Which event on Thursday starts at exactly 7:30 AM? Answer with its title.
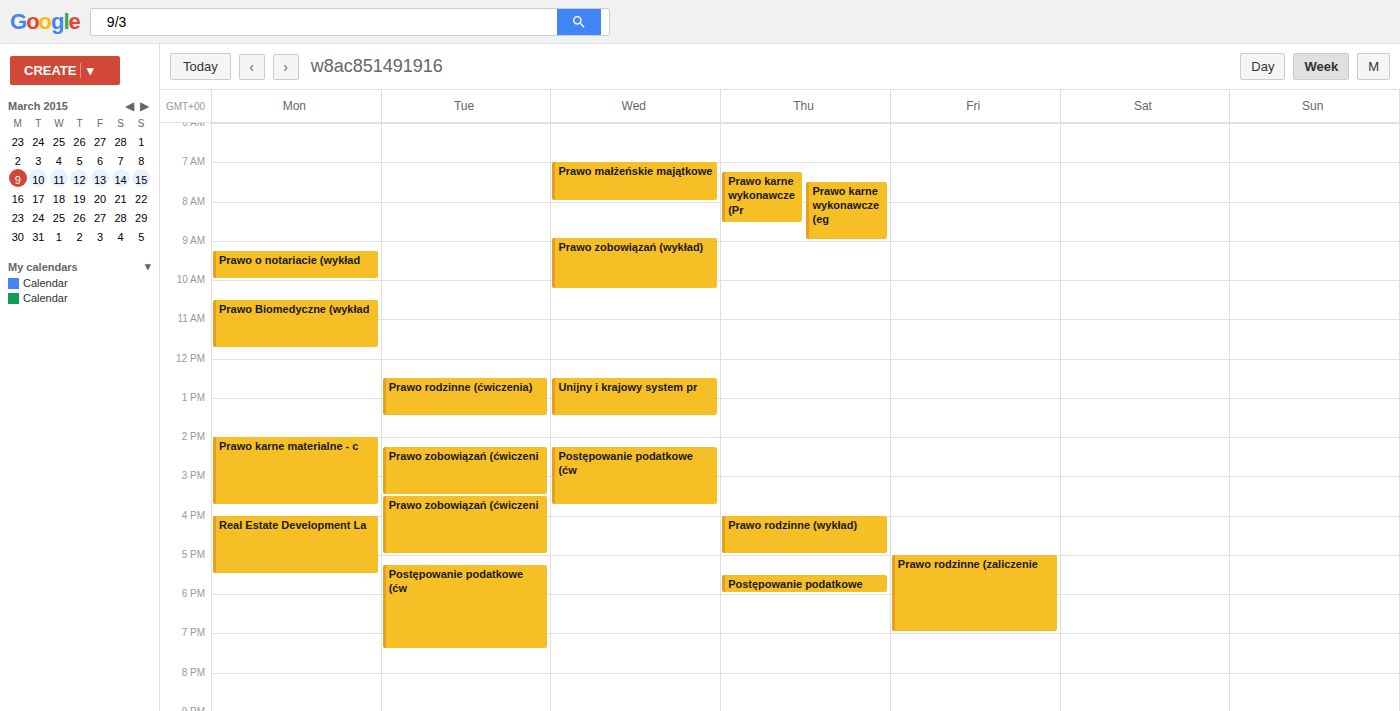
"Prawo karne wykonawcze (eg"